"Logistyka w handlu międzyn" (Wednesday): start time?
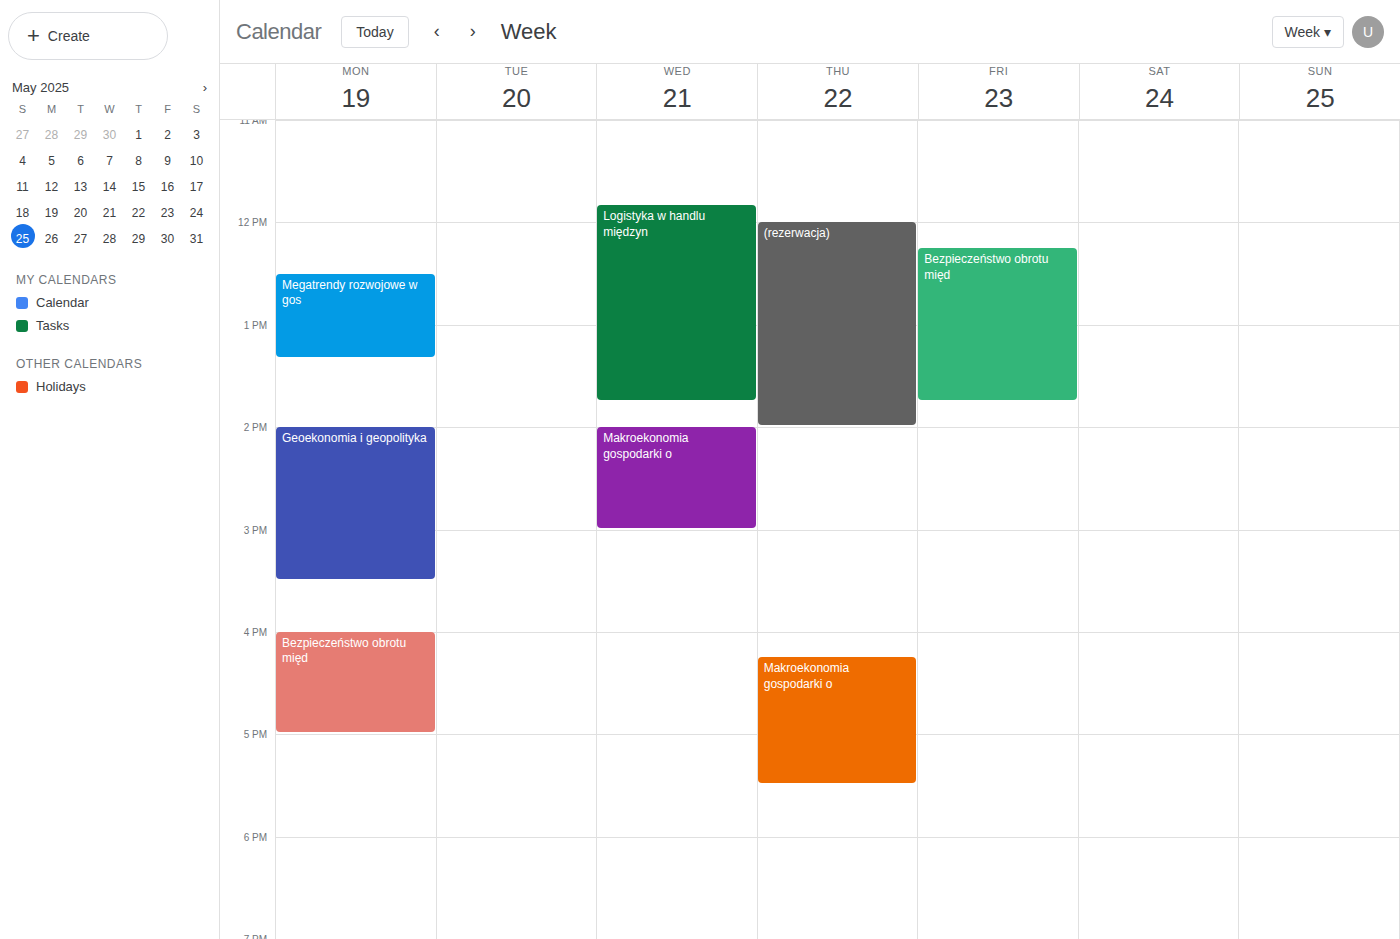
11:50 AM